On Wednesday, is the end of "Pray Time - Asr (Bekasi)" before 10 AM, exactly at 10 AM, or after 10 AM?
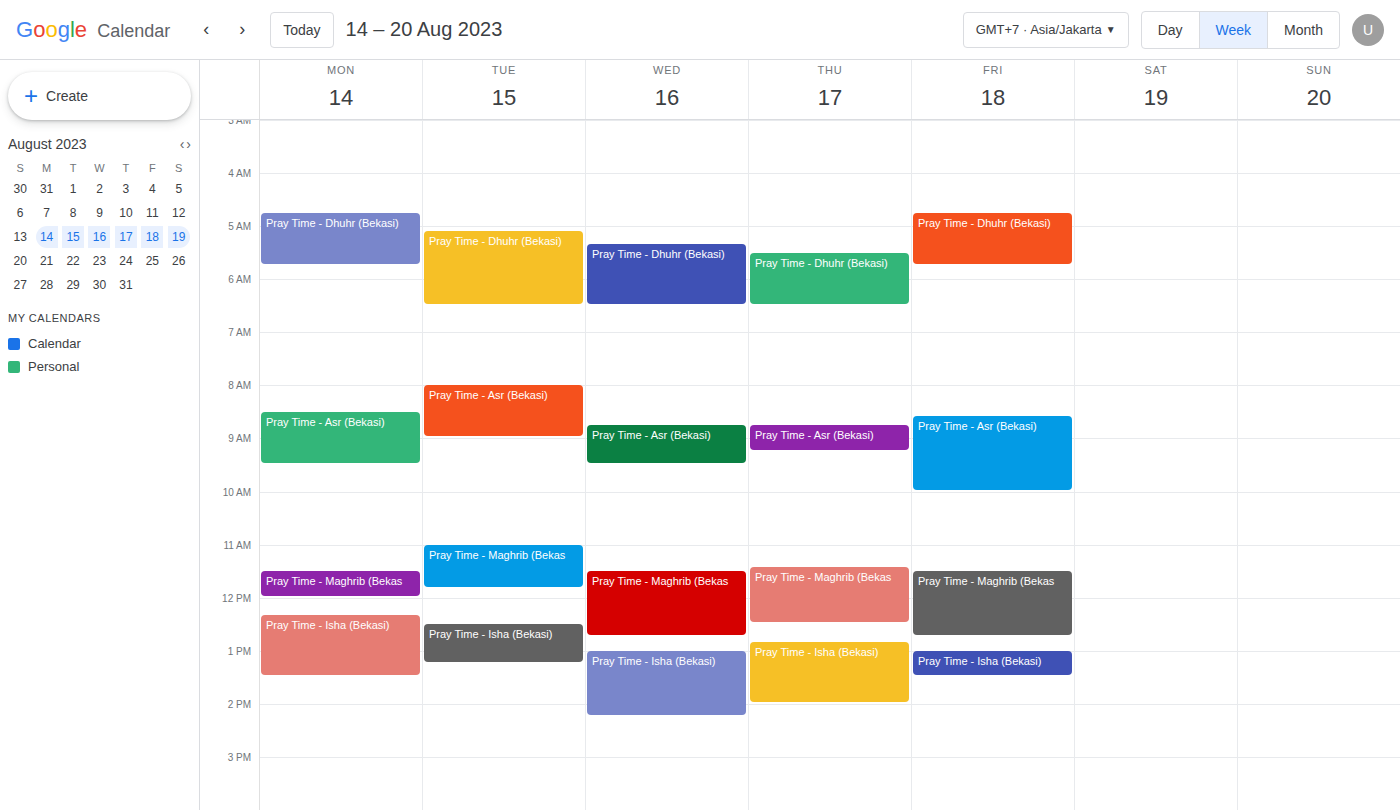
9:30 AM -- before 10 AM, 30 minutes above the 10 AM line.